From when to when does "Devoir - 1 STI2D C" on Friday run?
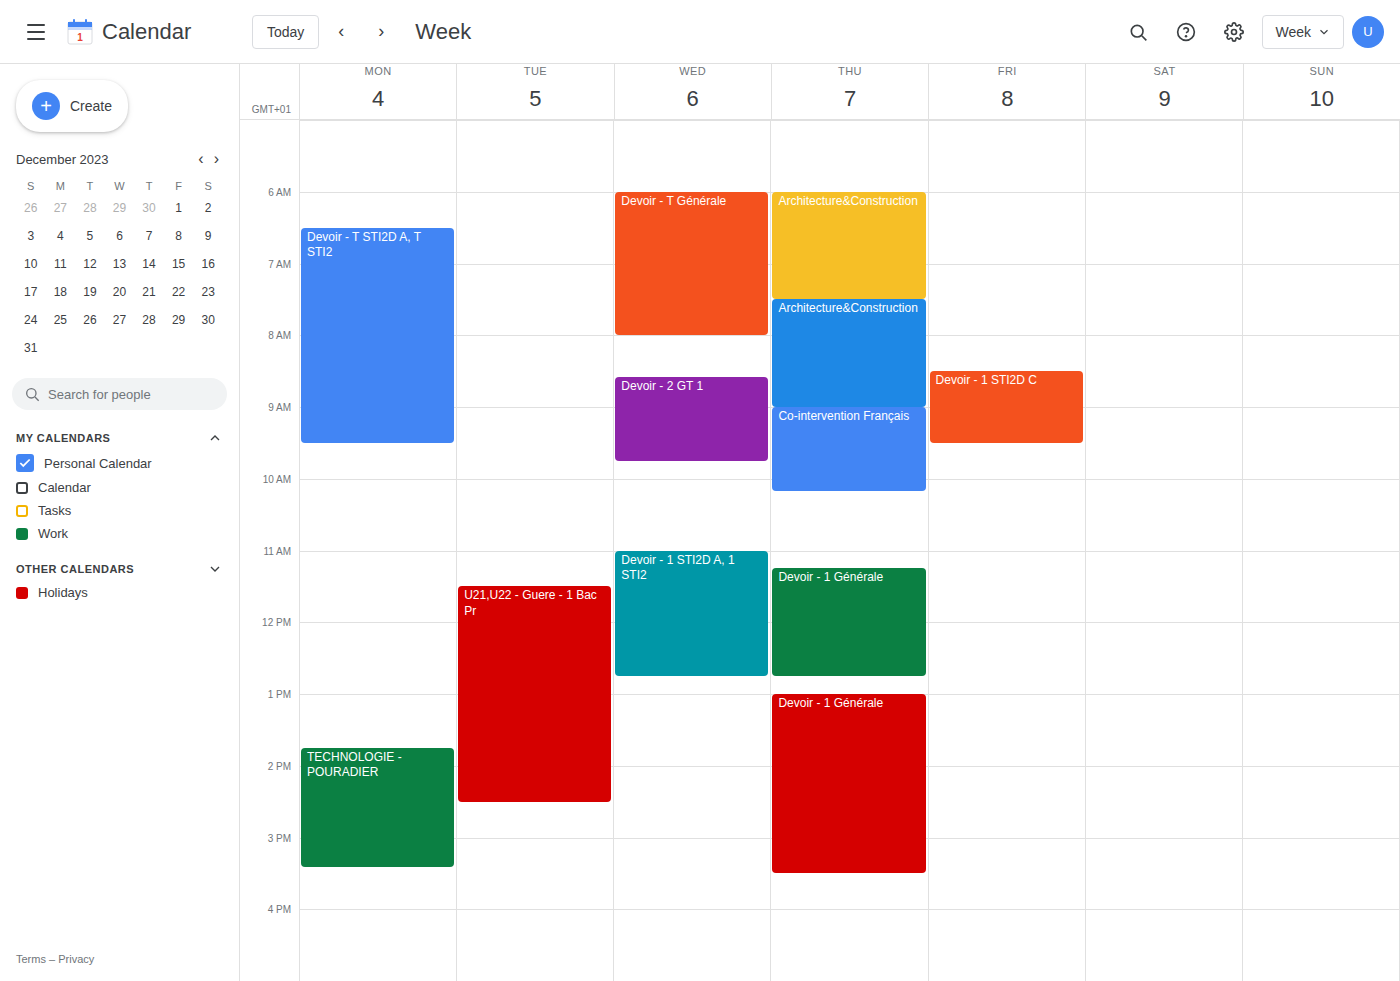
8:30 AM to 9:30 AM